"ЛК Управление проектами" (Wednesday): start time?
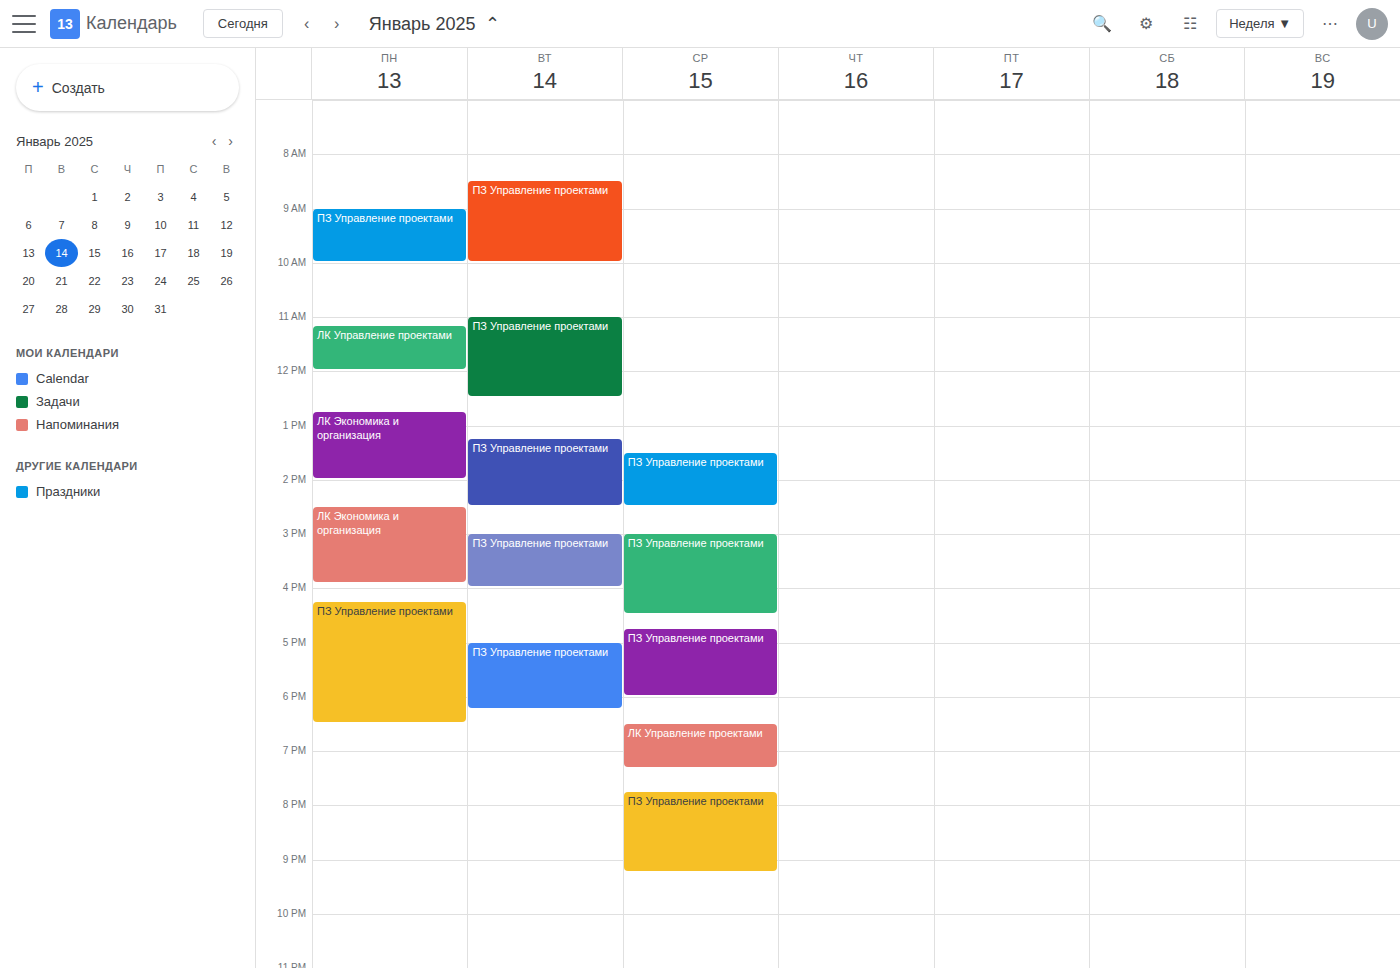
6:30 PM